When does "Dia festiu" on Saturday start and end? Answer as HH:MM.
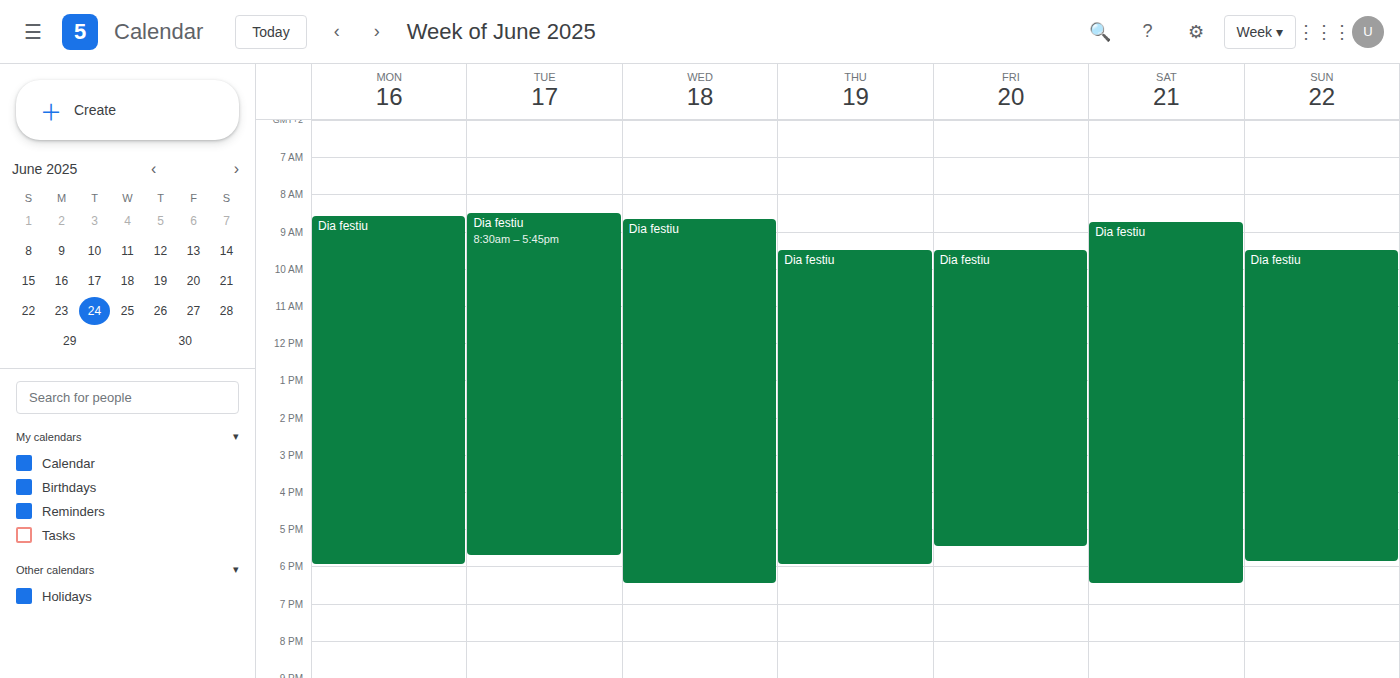
08:45 to 18:30